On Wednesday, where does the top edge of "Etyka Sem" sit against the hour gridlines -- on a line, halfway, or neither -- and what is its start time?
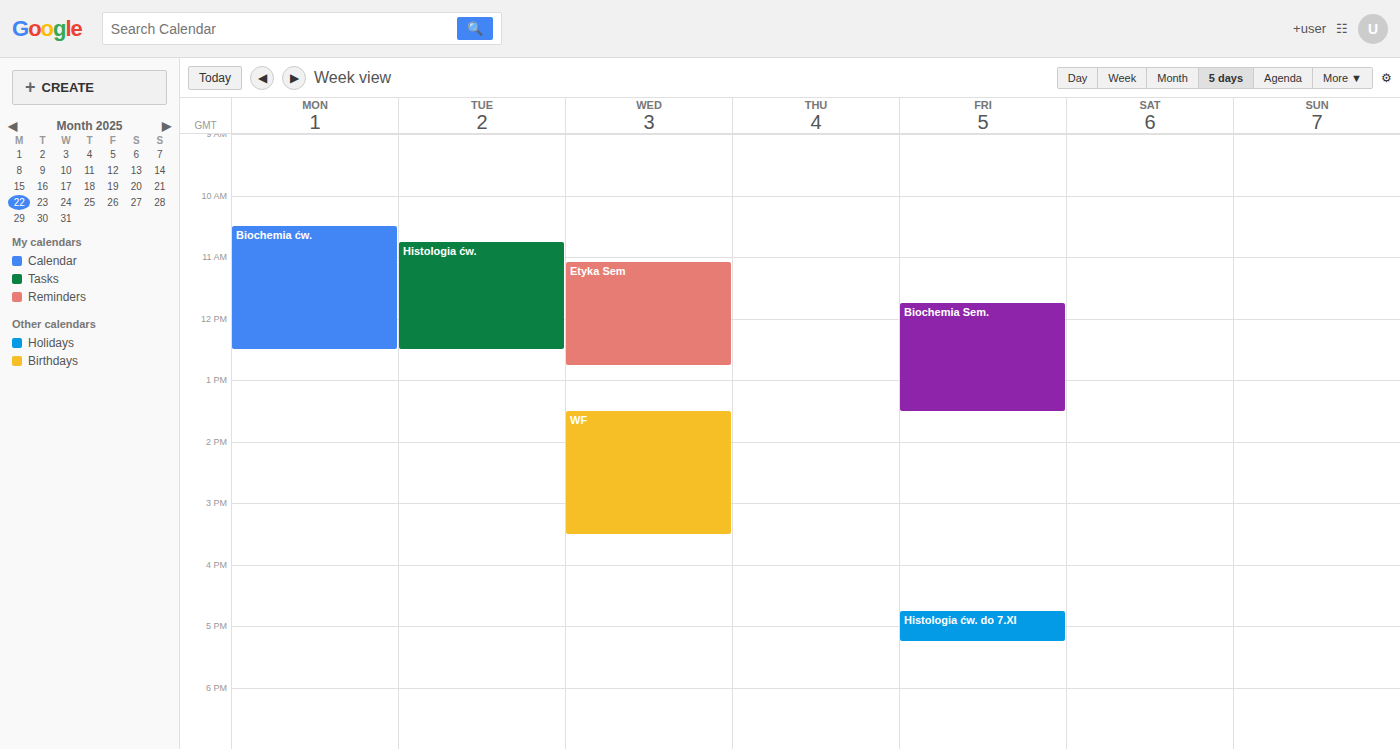
11:05 AM -- neither: 5 minutes below the 11 AM line and 55 minutes above the 12 PM line.